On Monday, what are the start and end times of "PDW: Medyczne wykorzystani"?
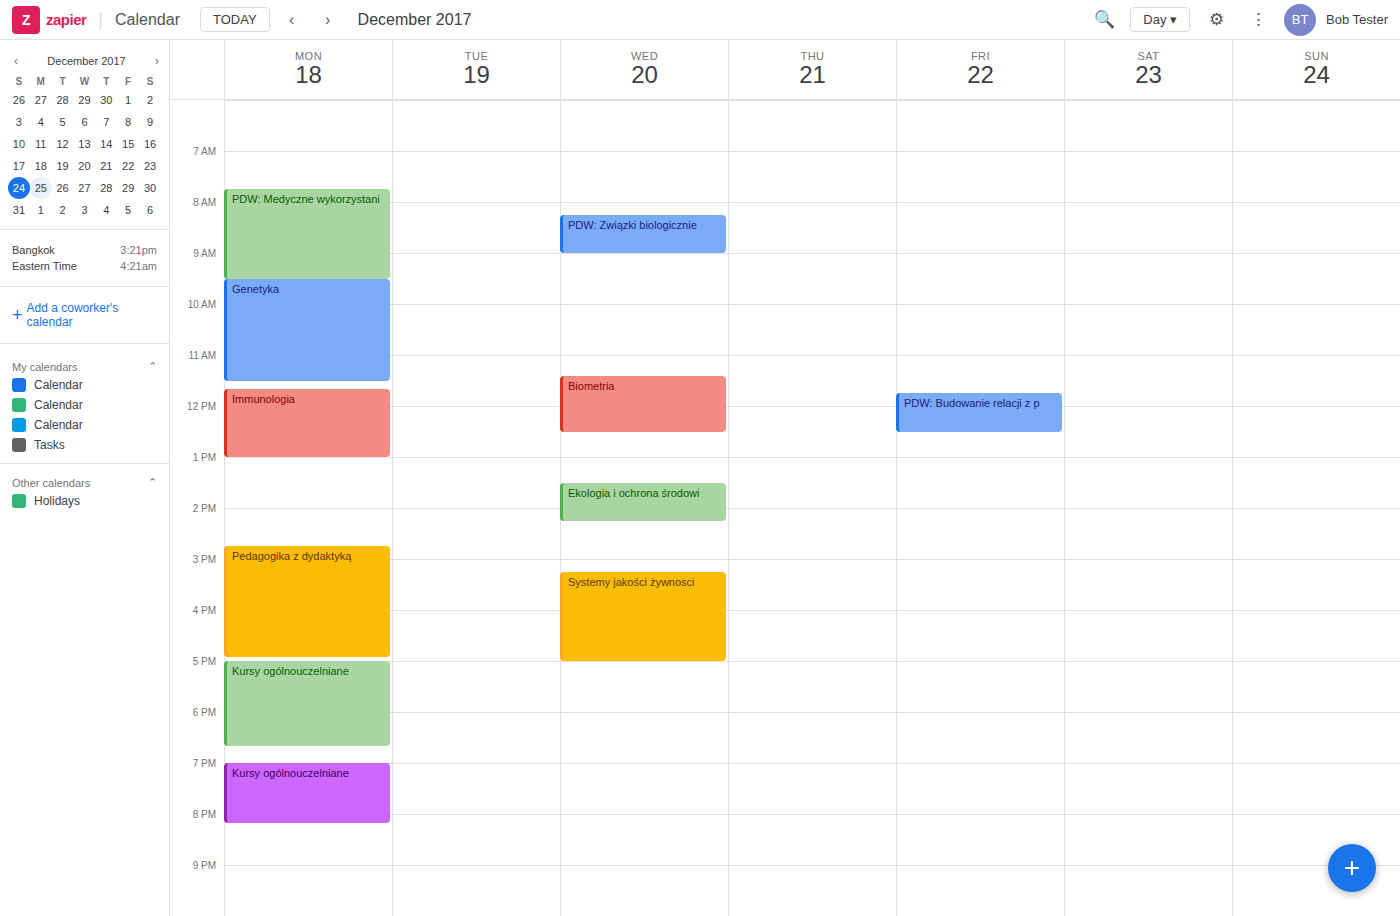
7:45 AM to 9:30 AM